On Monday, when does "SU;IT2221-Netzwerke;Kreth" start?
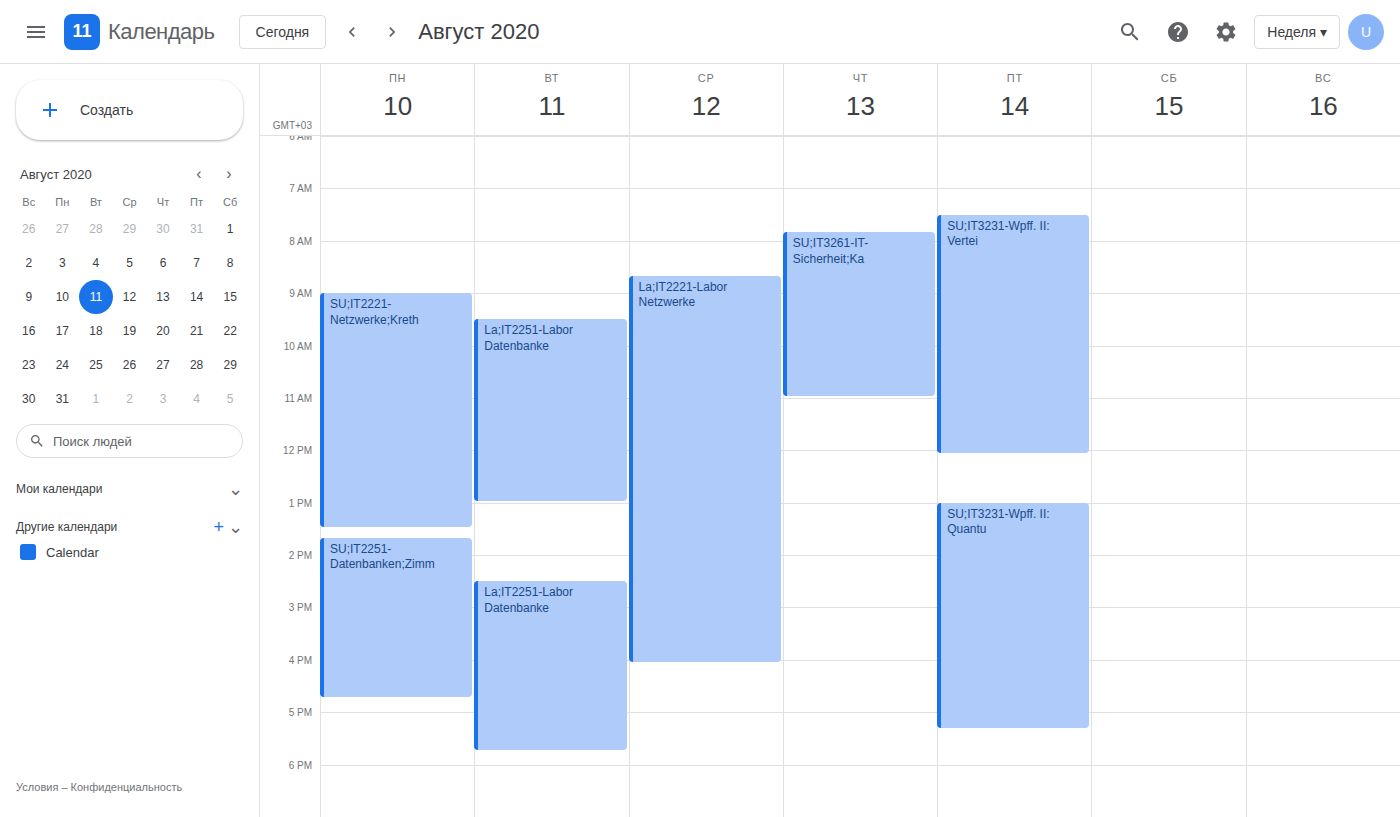
9:00 AM